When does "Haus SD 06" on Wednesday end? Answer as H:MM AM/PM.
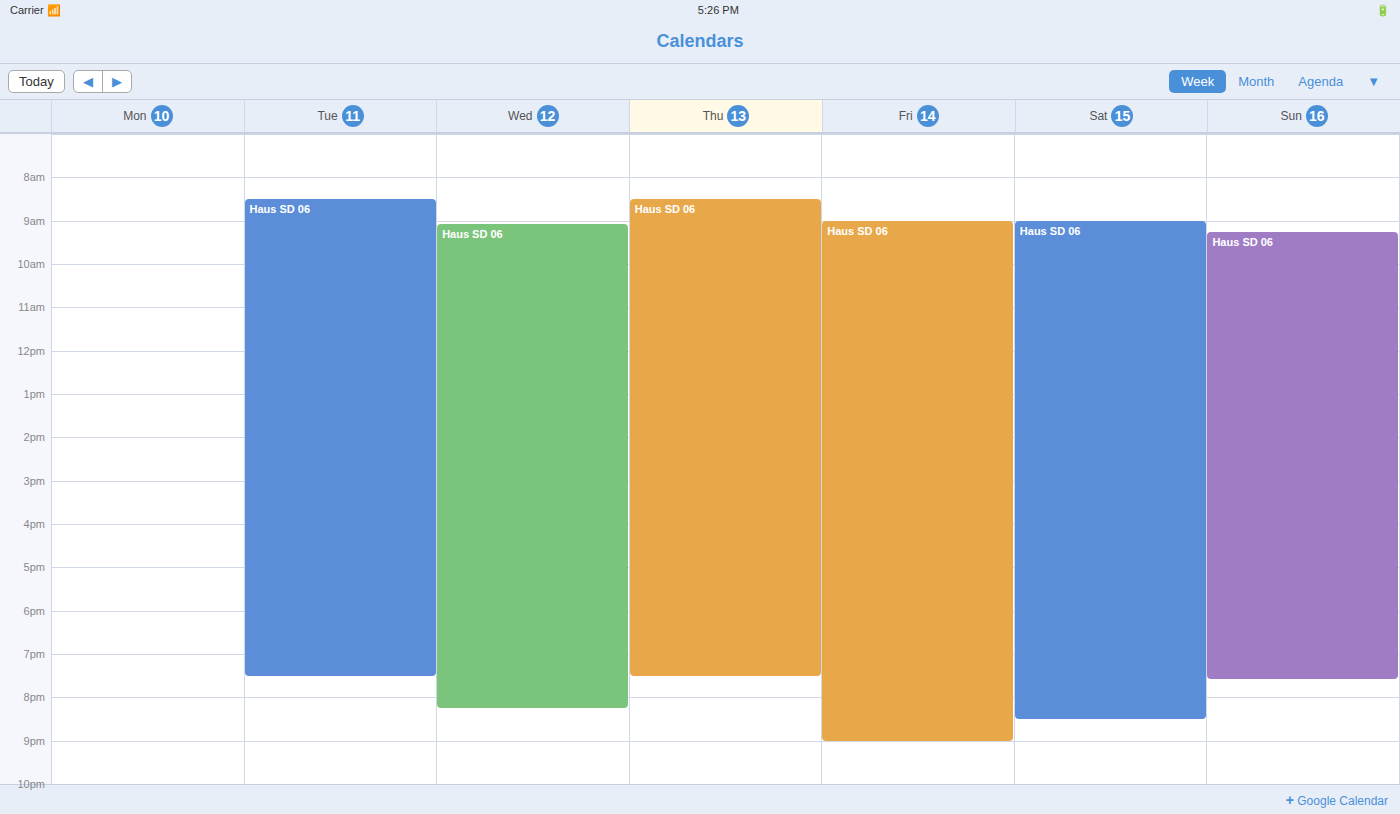
8:15 PM